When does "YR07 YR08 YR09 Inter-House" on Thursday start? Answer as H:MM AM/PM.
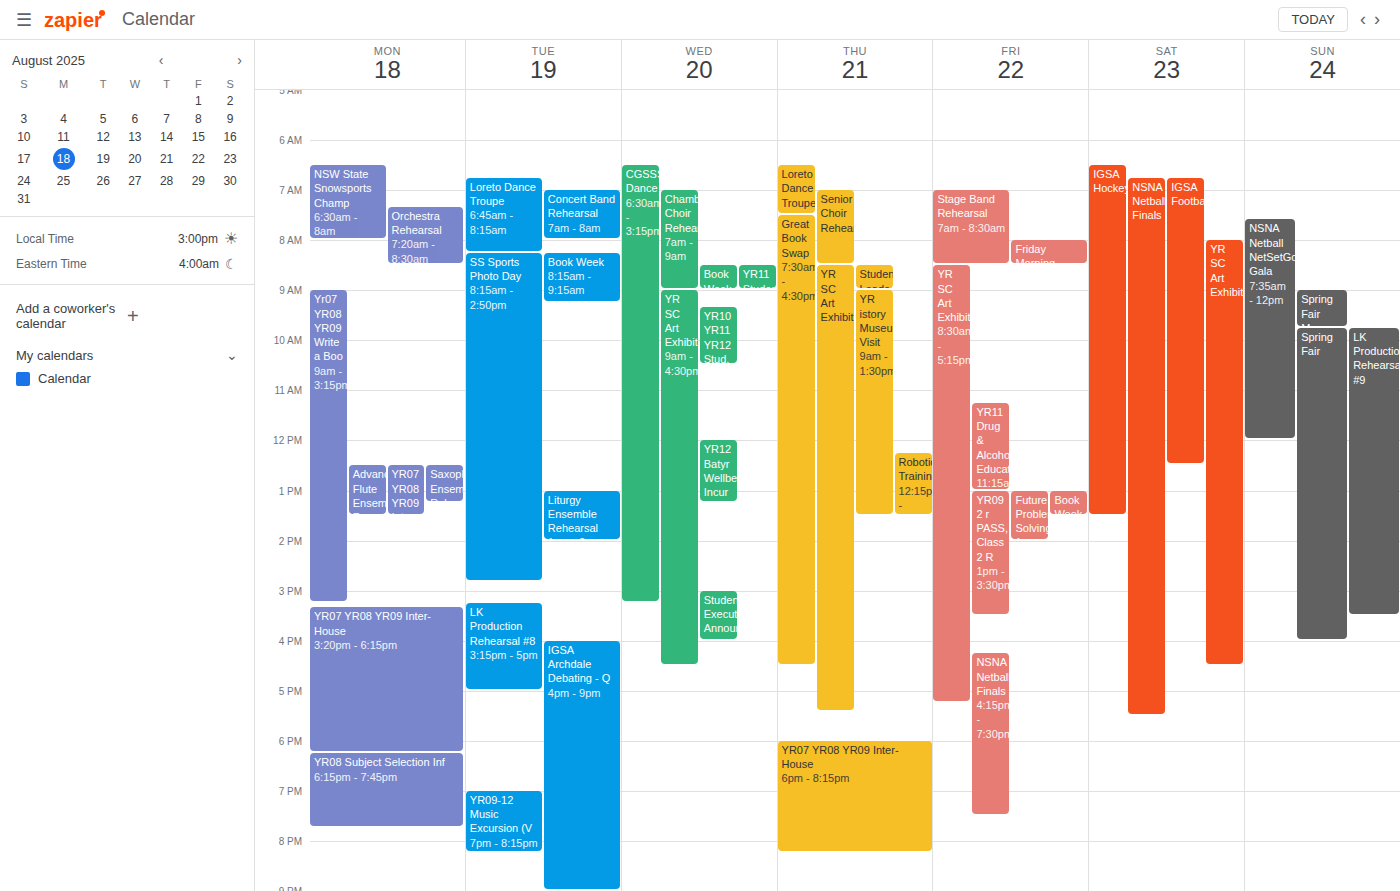
6:00 PM